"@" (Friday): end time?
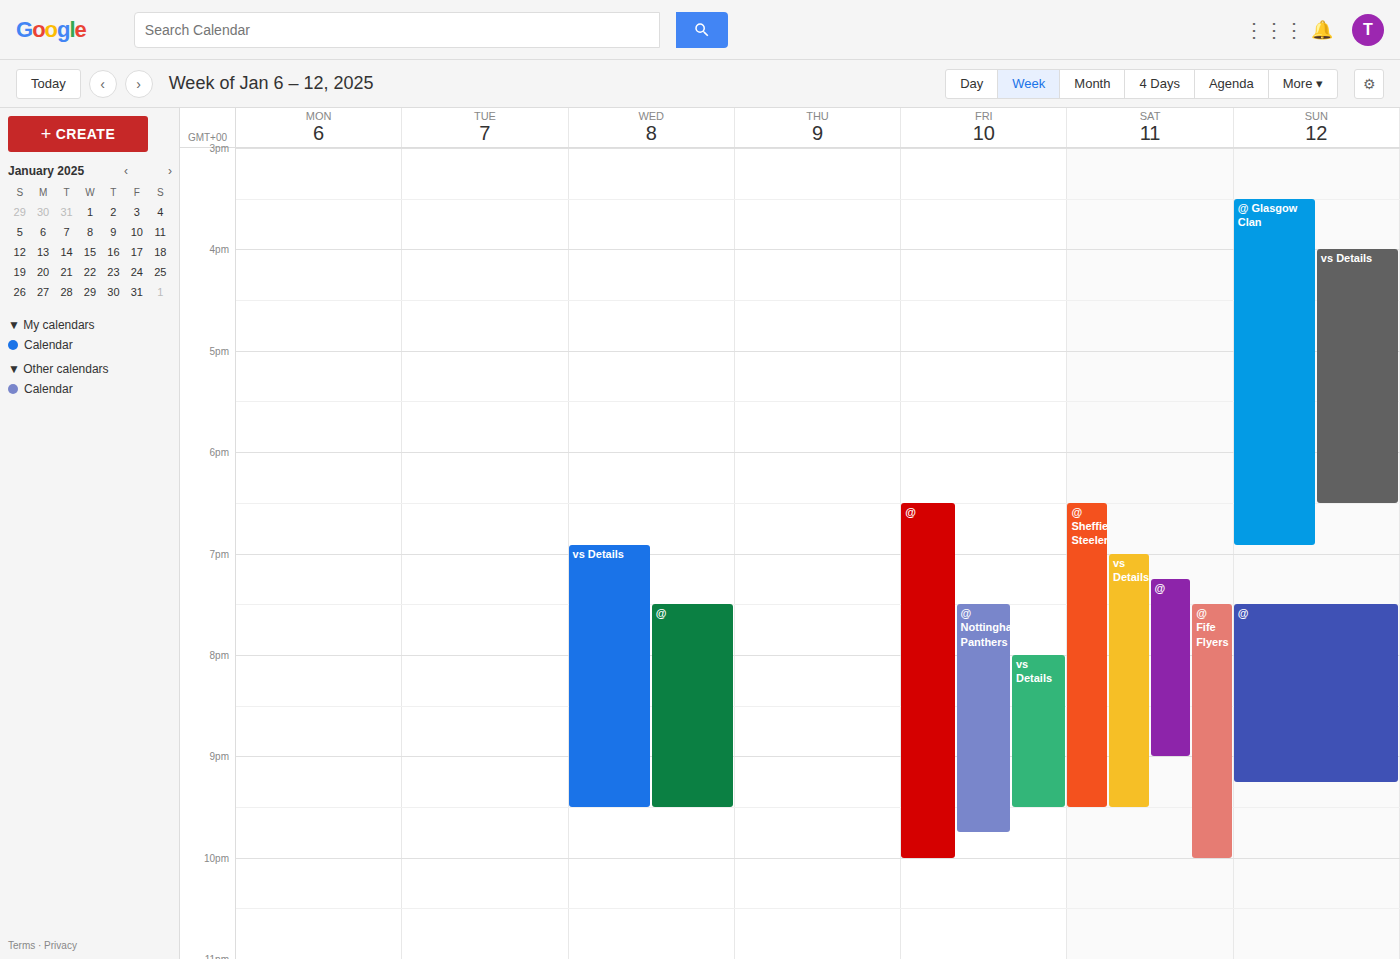
10:00 PM